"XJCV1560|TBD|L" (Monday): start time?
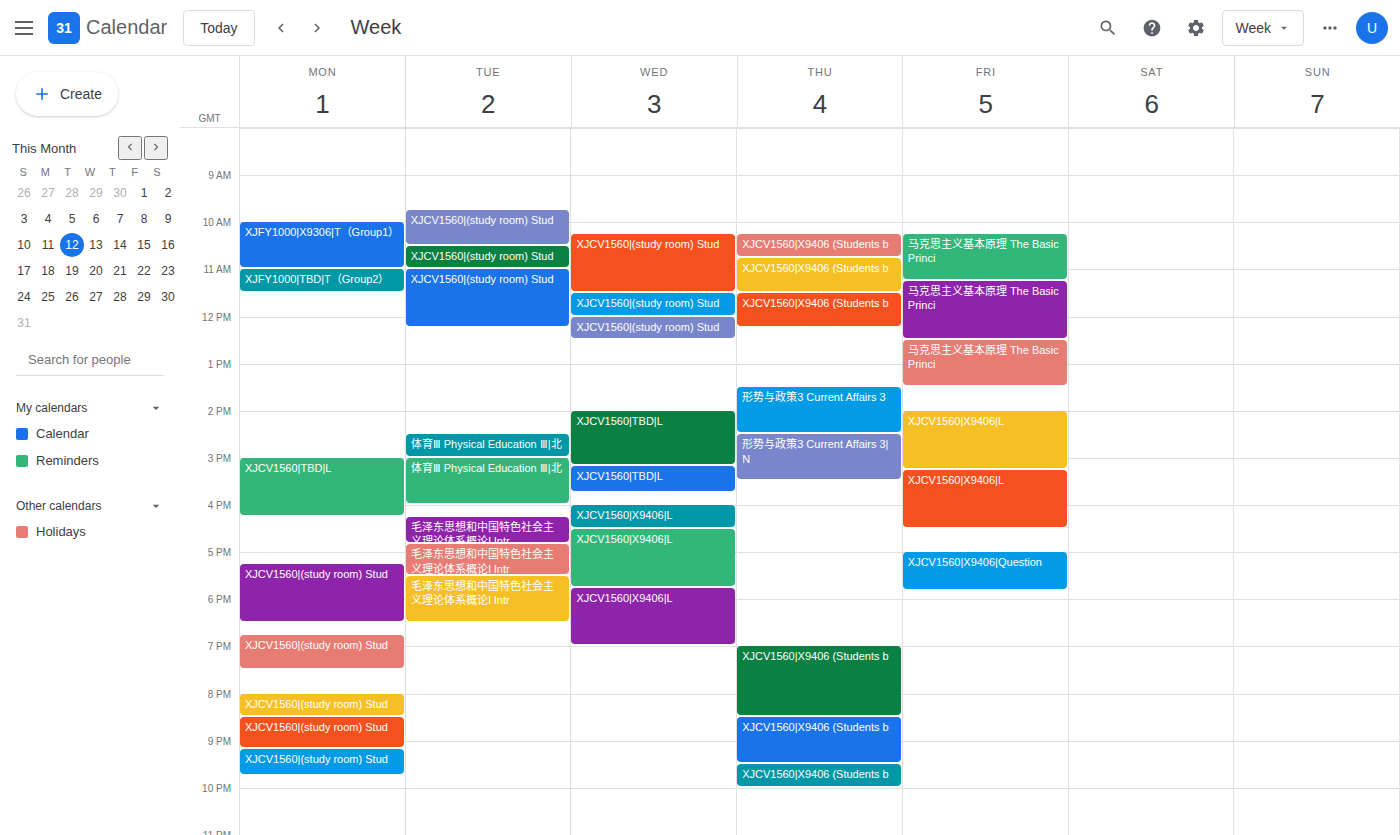
3:00 PM